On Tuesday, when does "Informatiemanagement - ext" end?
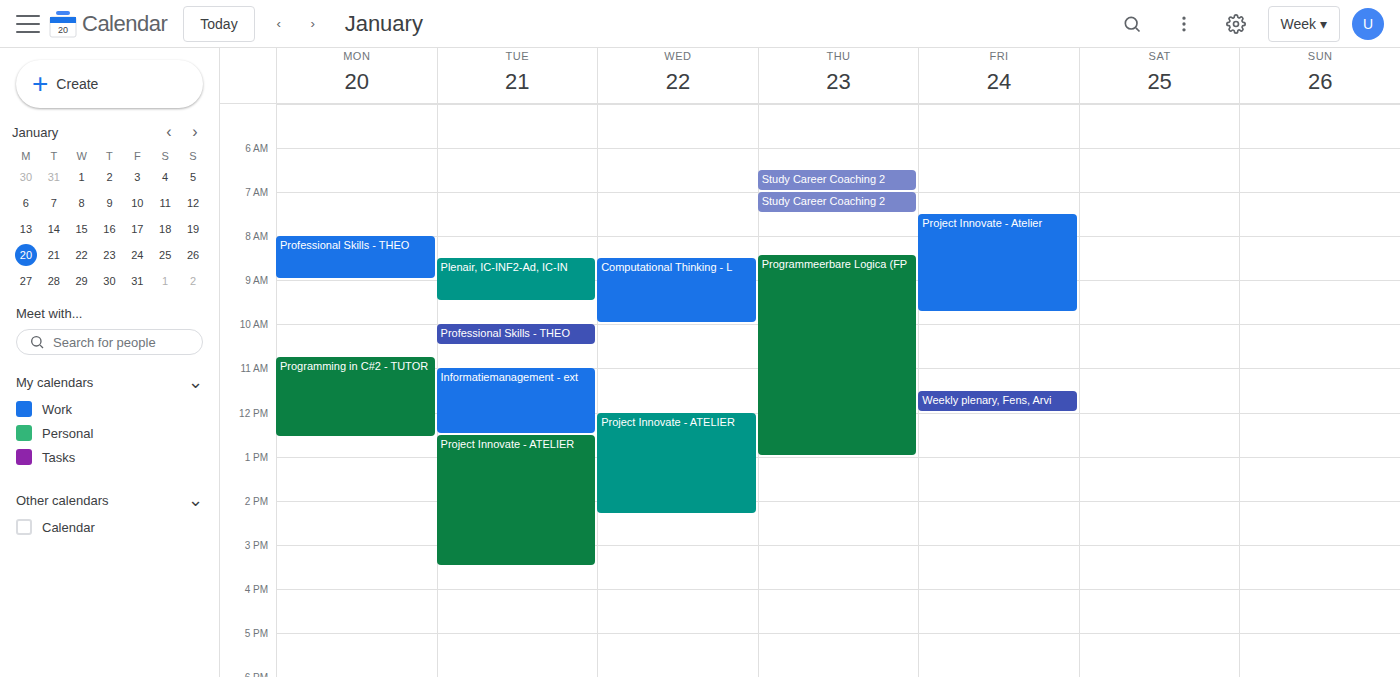
12:30 PM